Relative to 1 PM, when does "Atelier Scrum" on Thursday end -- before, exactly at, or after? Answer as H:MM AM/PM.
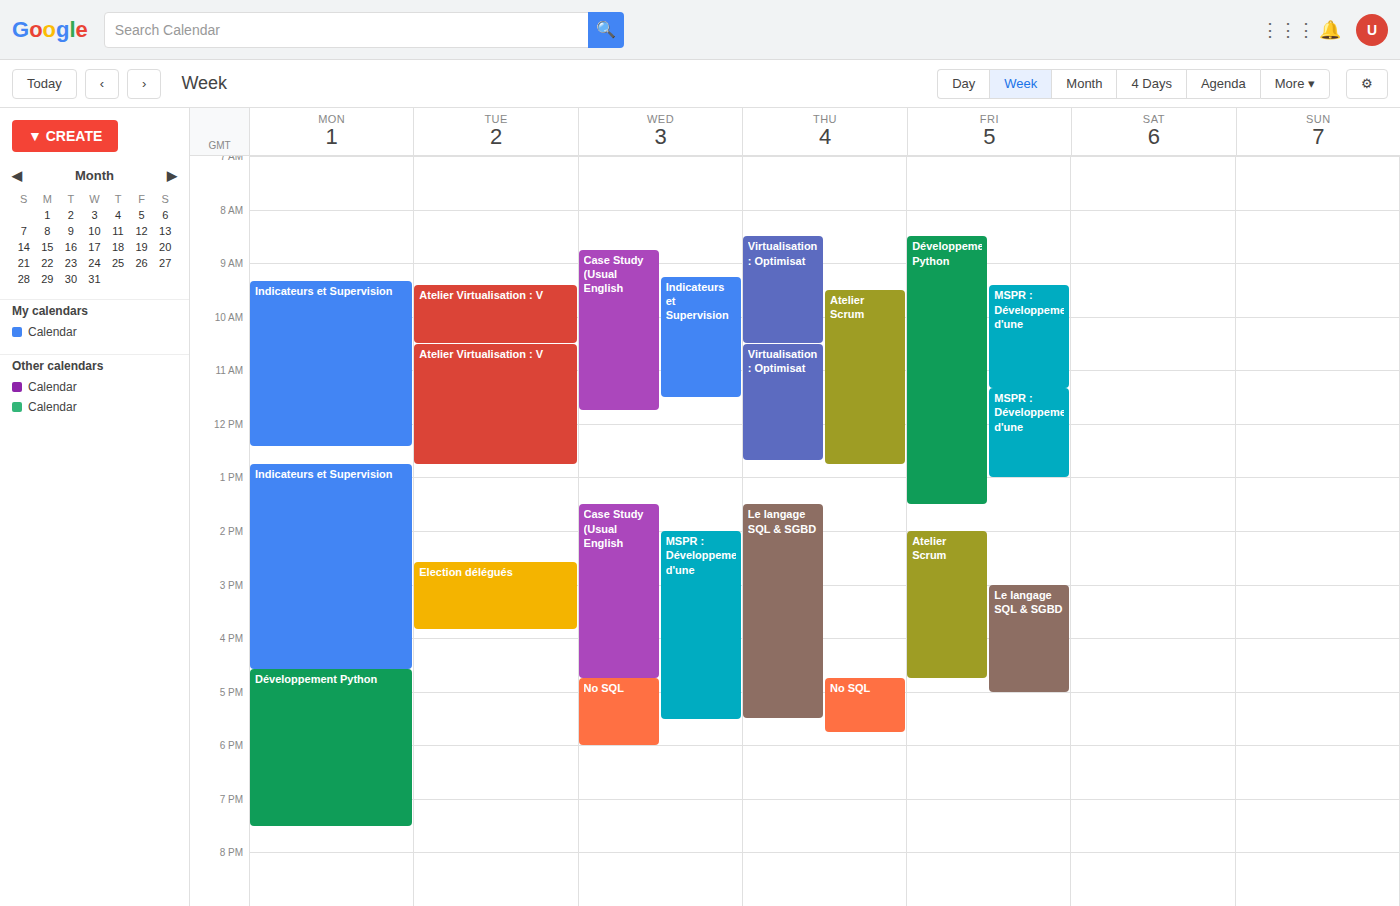
12:45 PM -- before 1 PM, 15 minutes above the 1 PM line.